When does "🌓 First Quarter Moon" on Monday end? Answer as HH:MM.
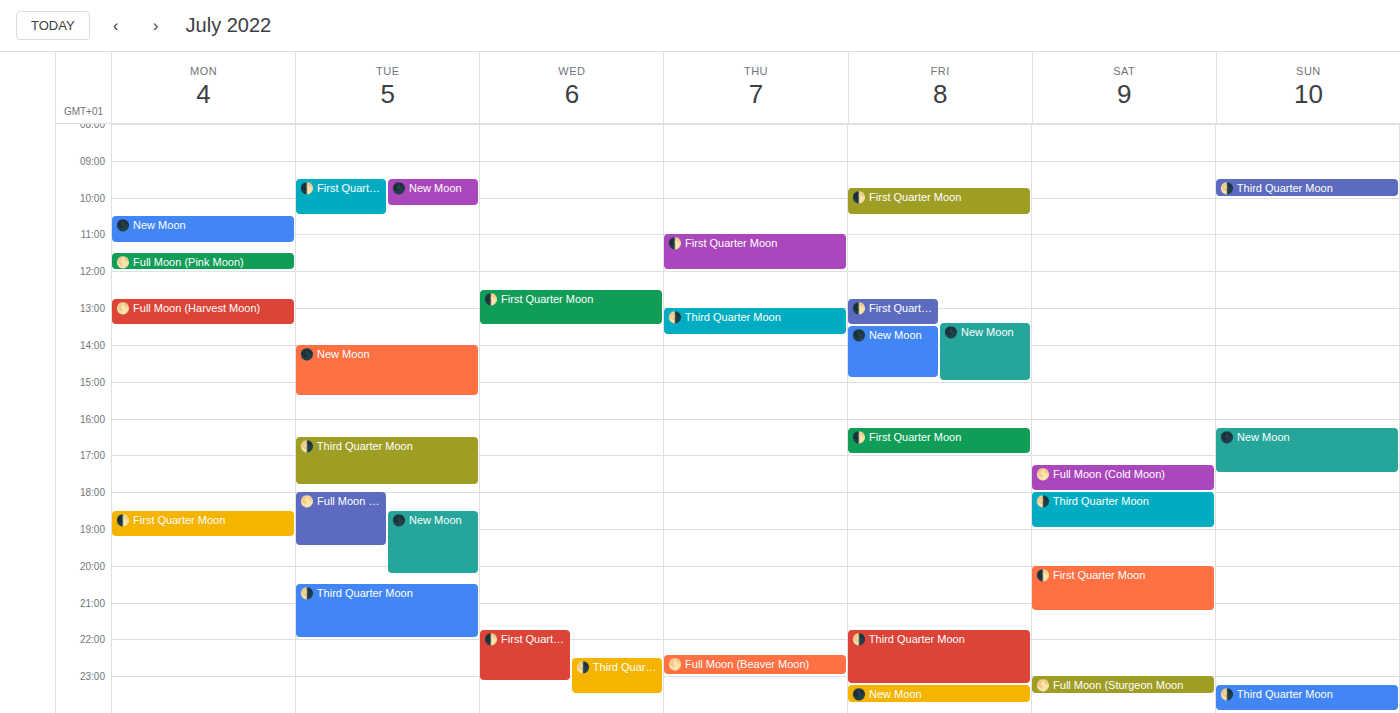
19:15